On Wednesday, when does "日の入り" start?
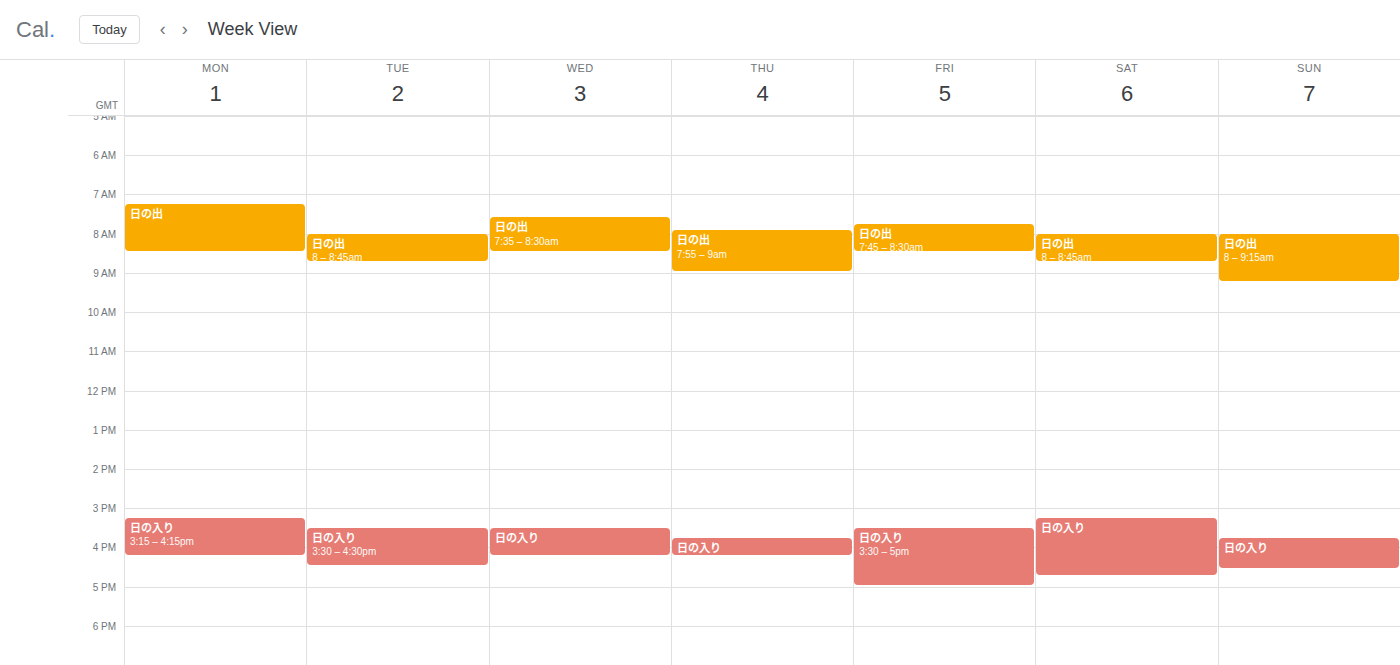
3:30 PM